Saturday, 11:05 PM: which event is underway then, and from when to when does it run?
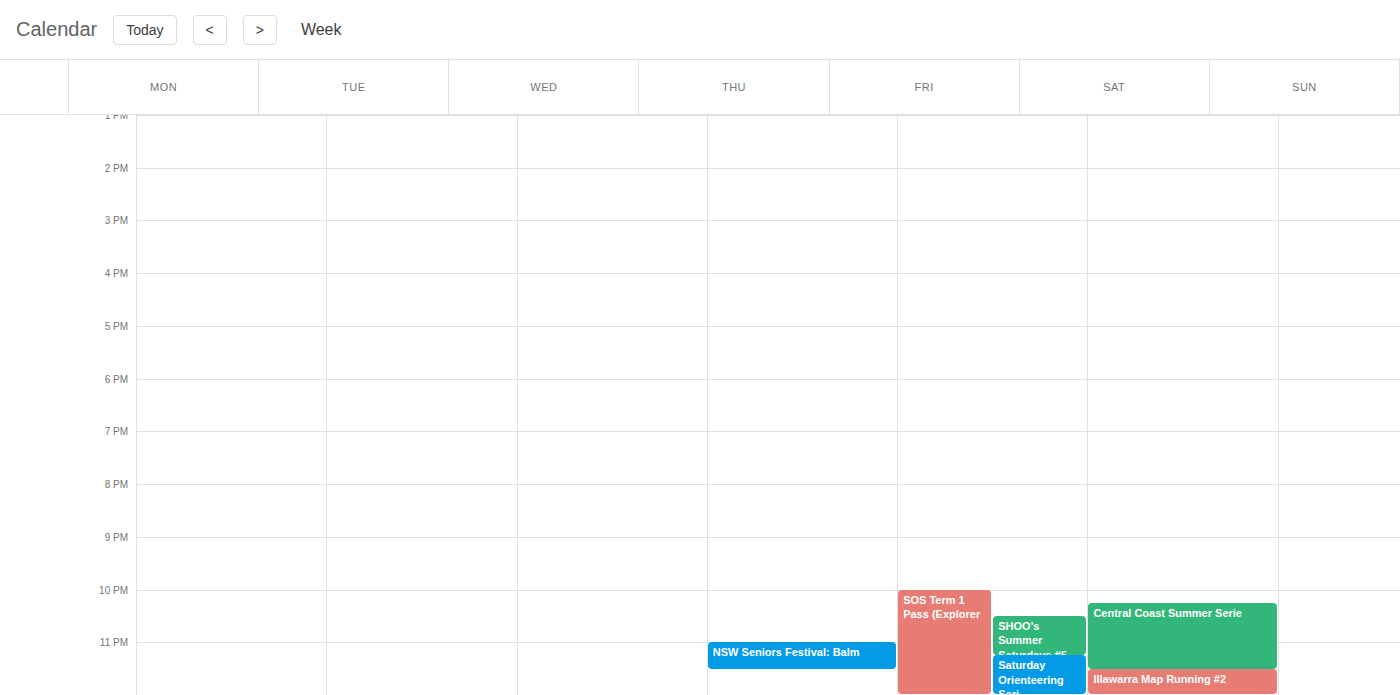
"Central Coast Summer Serie", 10:15 PM to 11:30 PM